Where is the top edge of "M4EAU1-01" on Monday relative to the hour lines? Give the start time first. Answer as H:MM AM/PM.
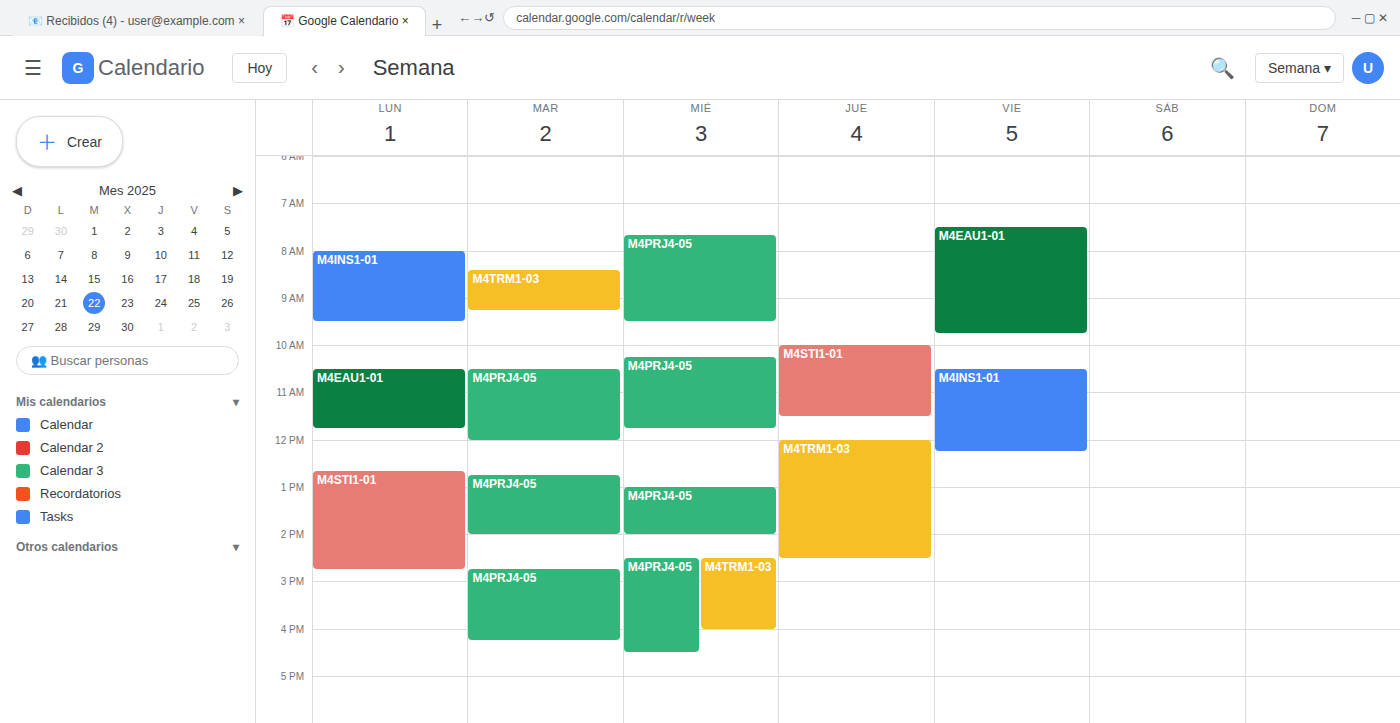
10:30 AM -- halfway between the 10 AM and 11 AM lines.